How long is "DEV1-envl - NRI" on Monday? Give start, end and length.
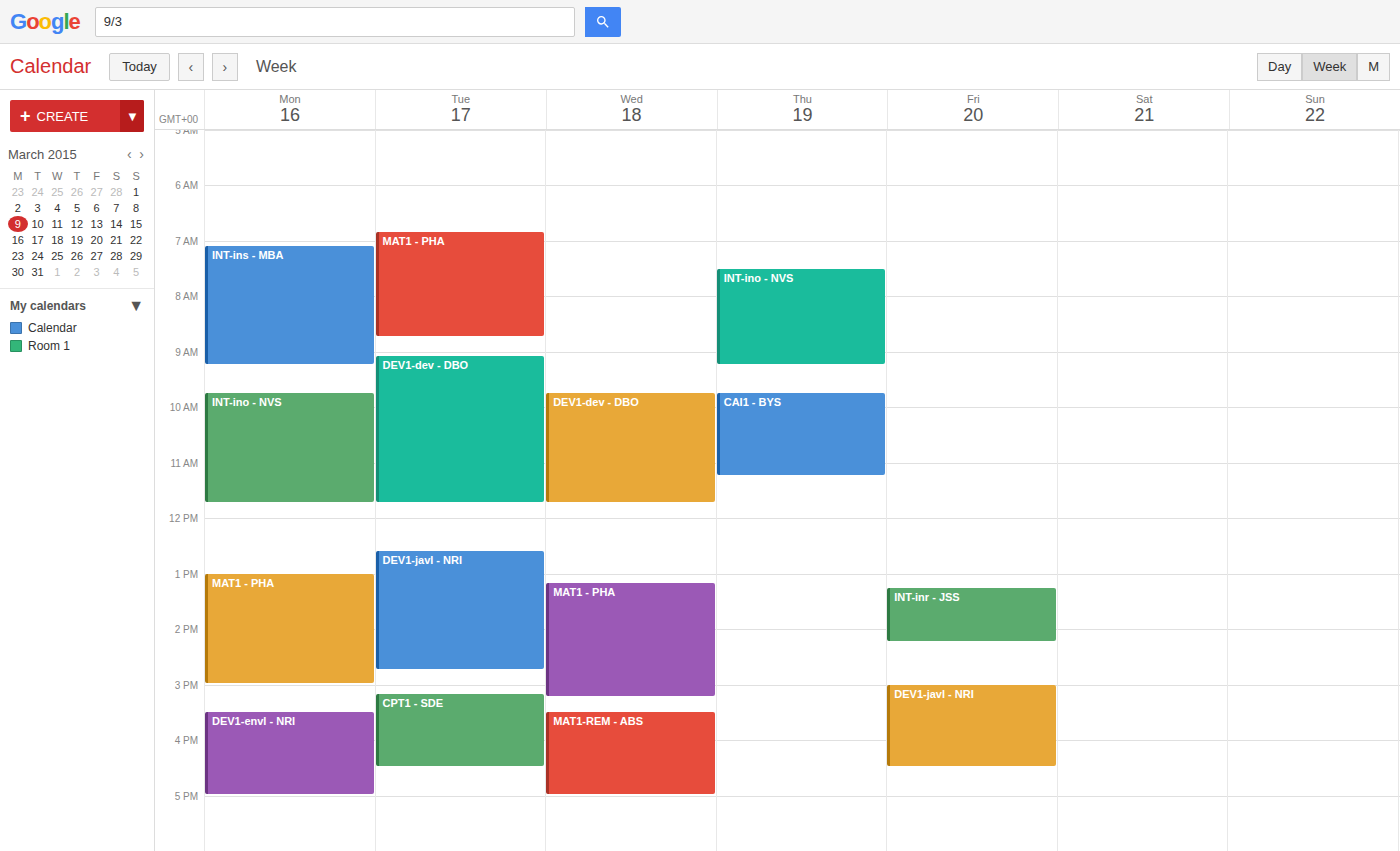
3:30 PM to 5:00 PM, 1 hour 30 minutes